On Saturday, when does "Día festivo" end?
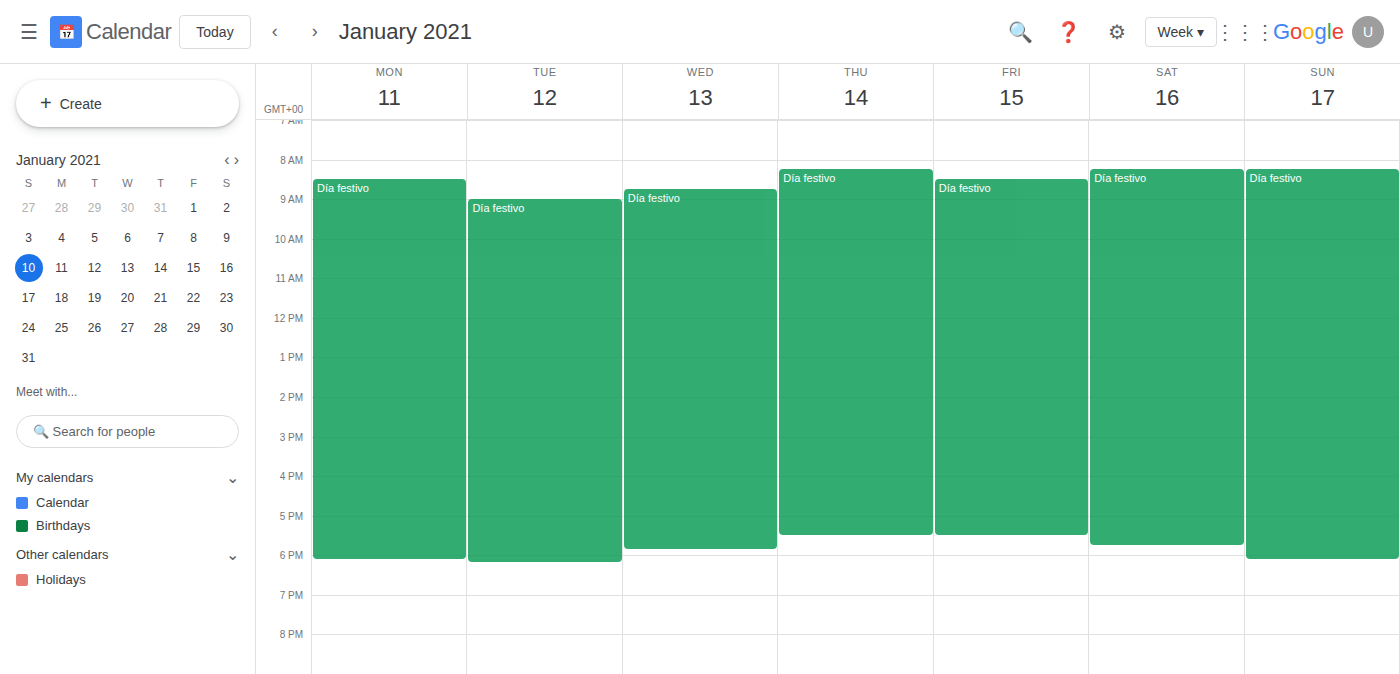
5:45 PM